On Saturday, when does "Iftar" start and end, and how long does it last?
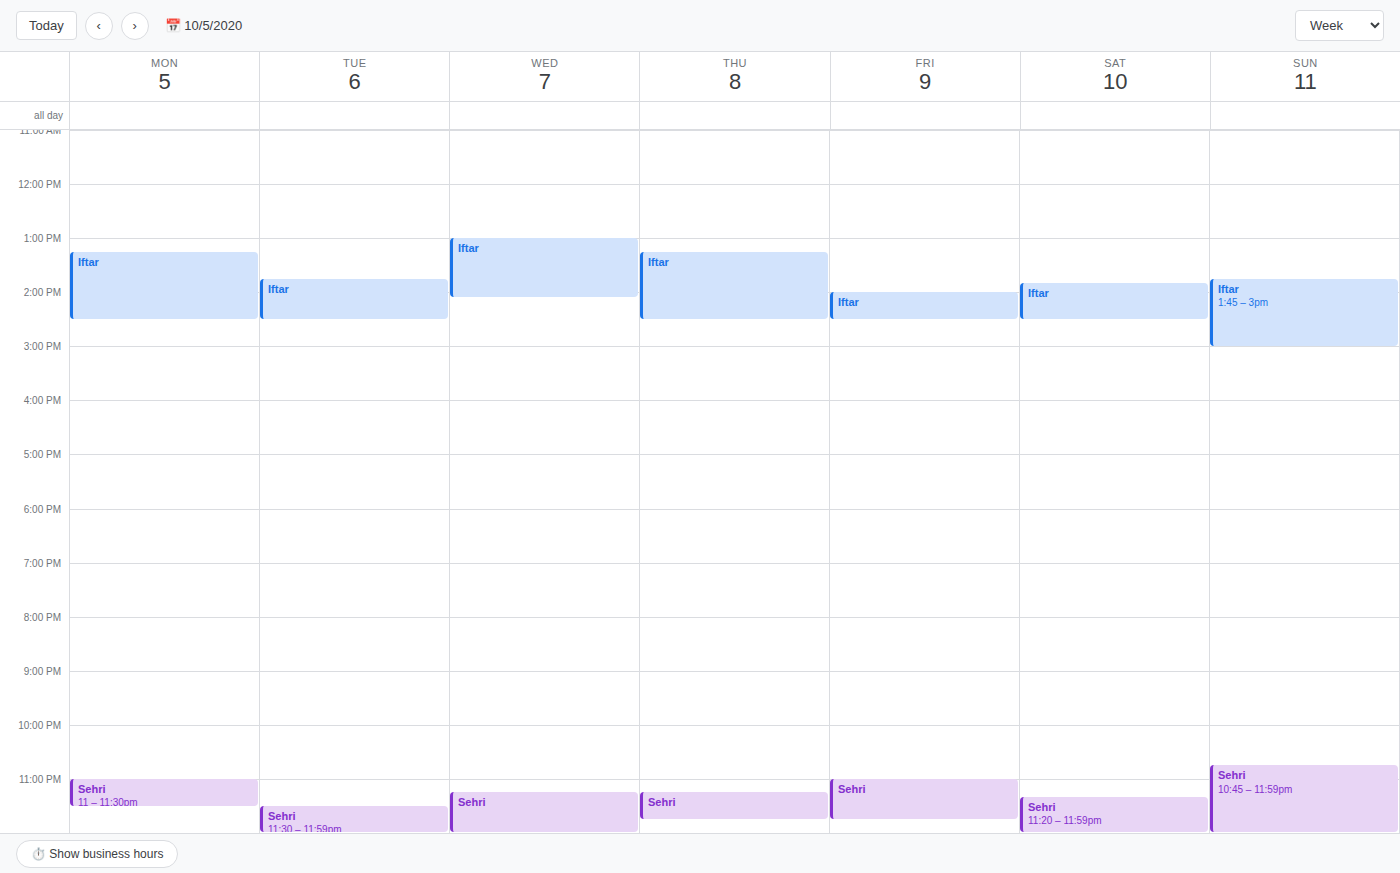
1:50 PM to 2:30 PM, 40 minutes